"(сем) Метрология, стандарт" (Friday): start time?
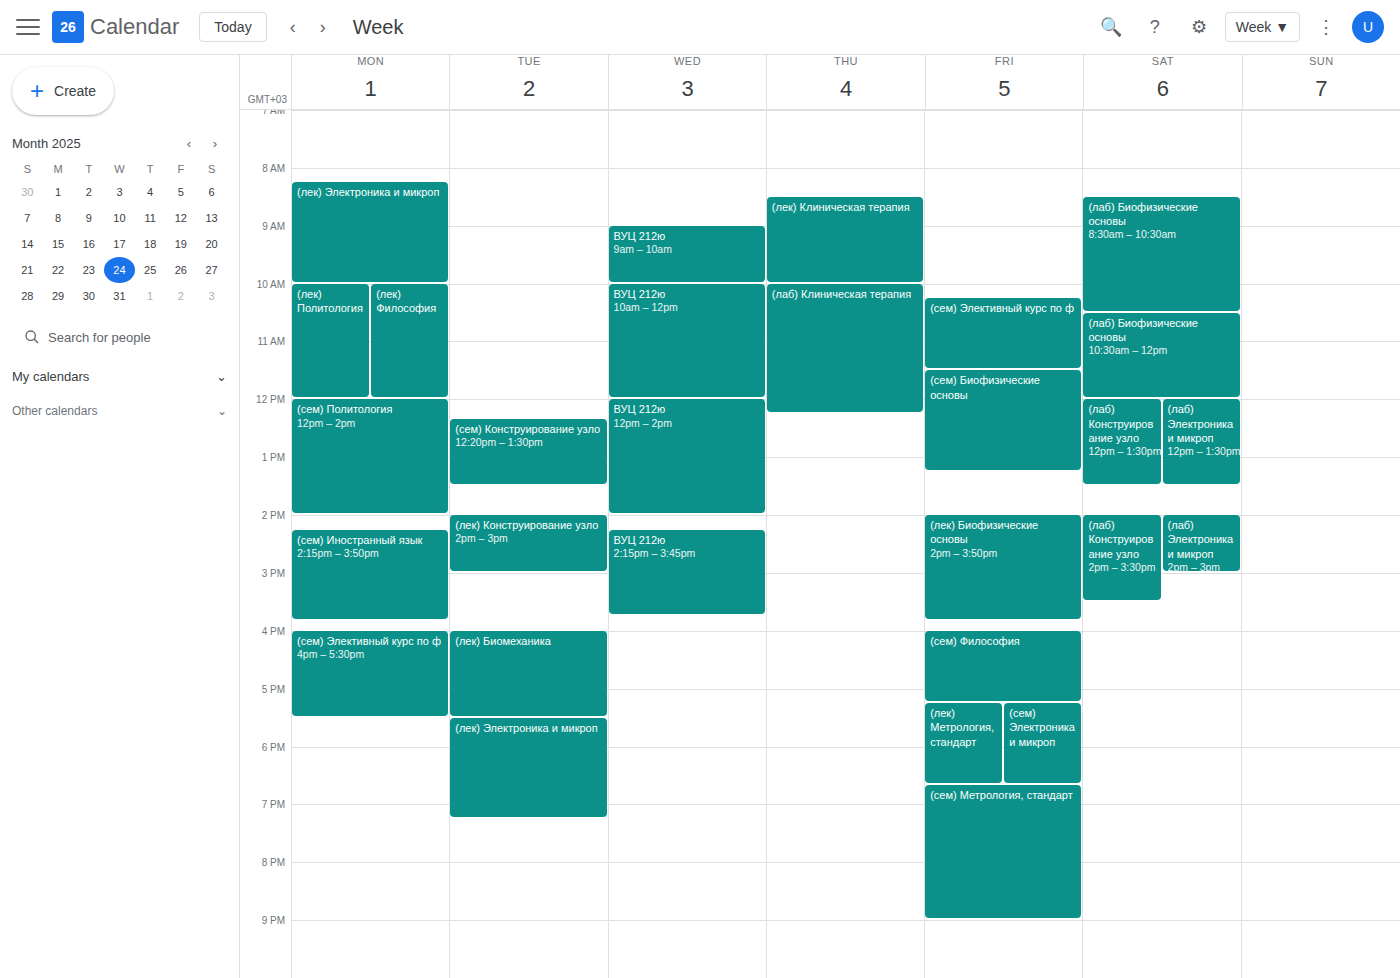
6:40 PM